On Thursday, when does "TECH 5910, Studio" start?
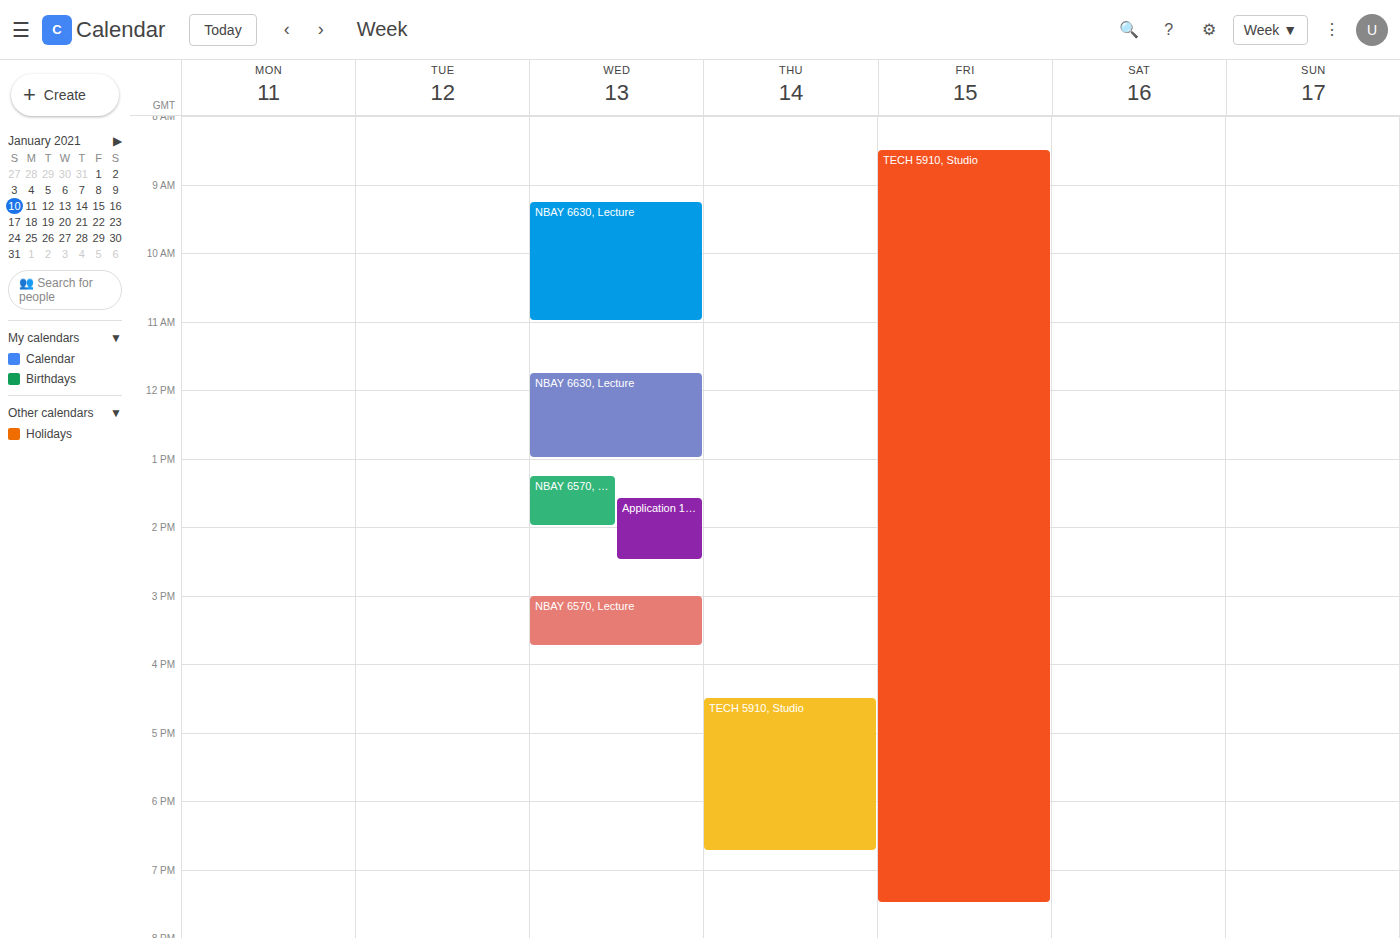
4:30 PM